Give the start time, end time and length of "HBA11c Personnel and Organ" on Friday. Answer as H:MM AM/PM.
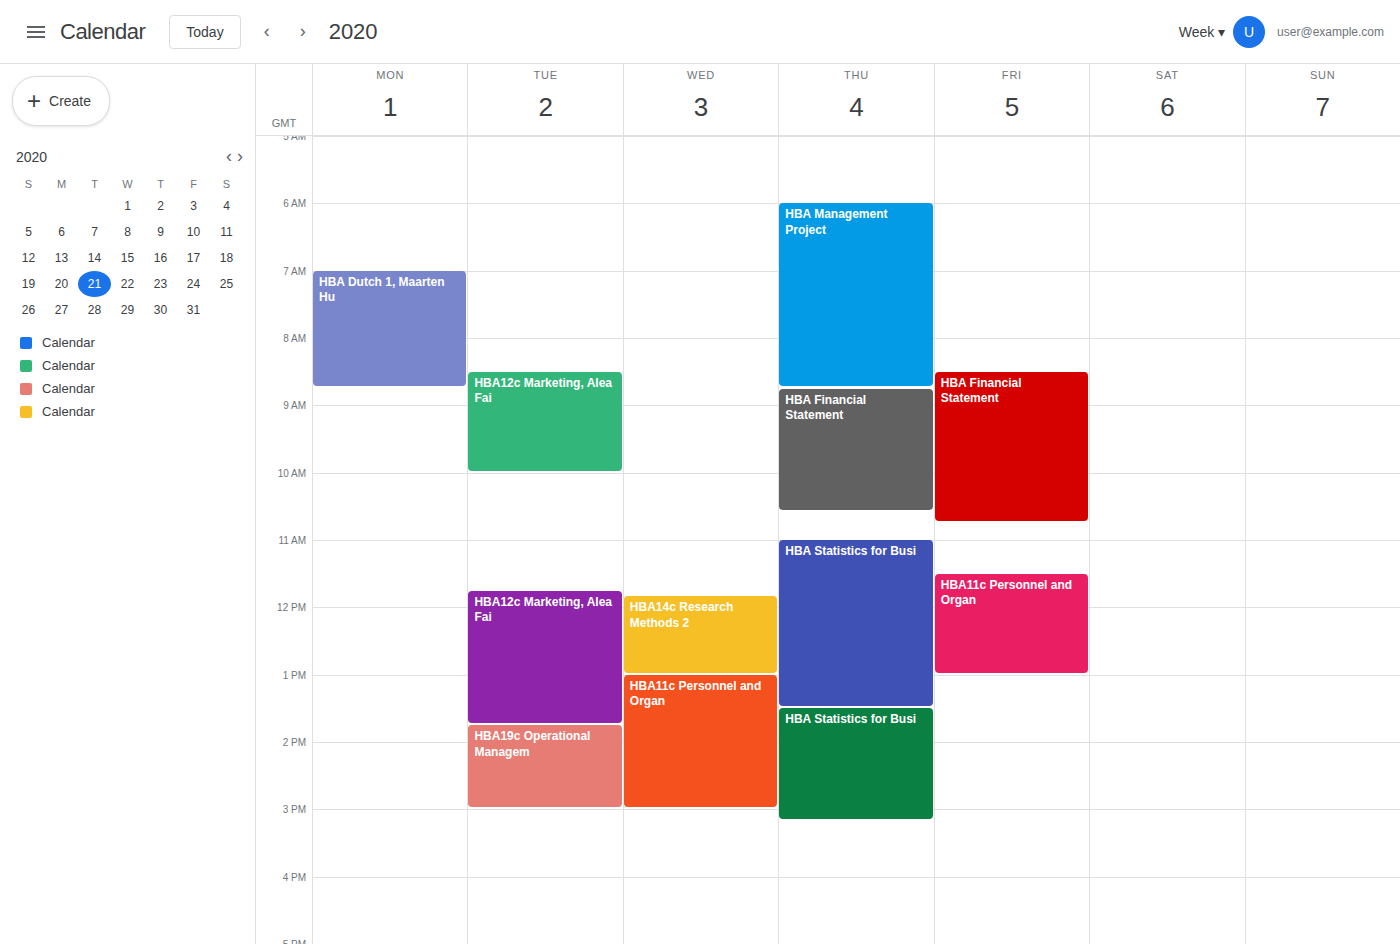
11:30 AM to 1:00 PM, 1 hour 30 minutes